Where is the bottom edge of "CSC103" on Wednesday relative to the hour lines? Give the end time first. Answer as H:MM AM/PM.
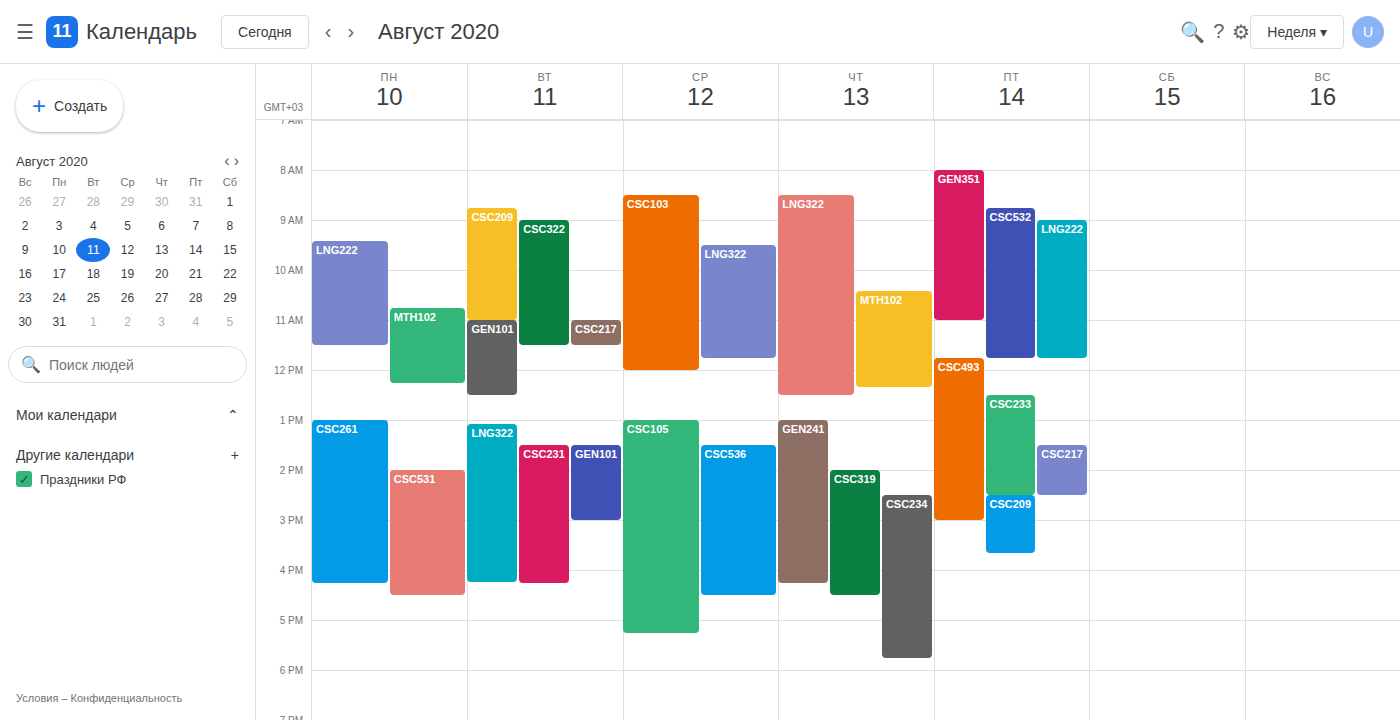
12:00 PM -- exactly on the 12 PM line.